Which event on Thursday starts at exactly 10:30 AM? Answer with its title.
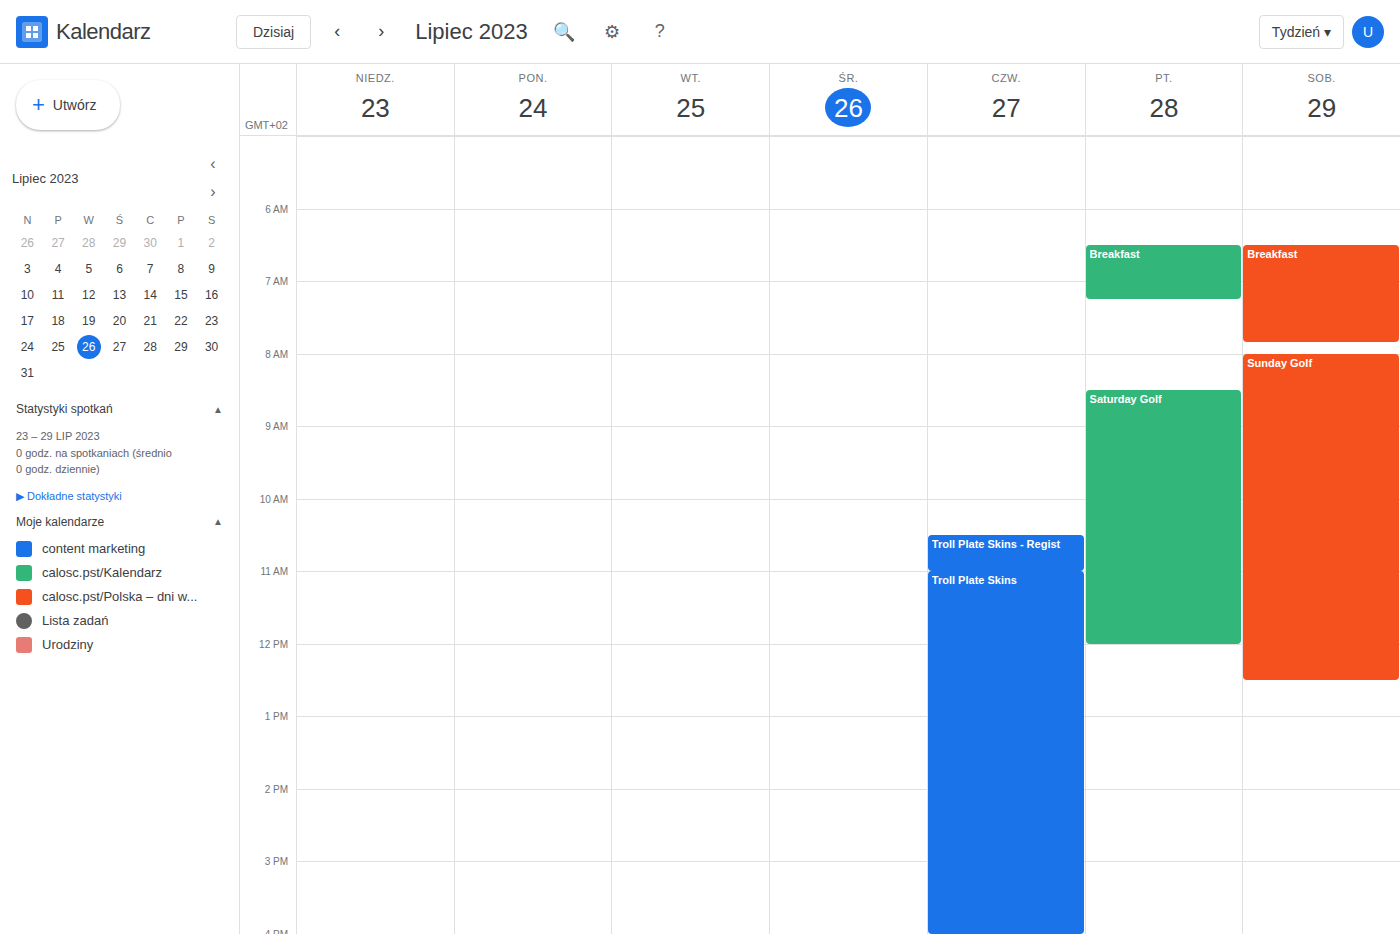
"Troll Plate Skins - Regist"